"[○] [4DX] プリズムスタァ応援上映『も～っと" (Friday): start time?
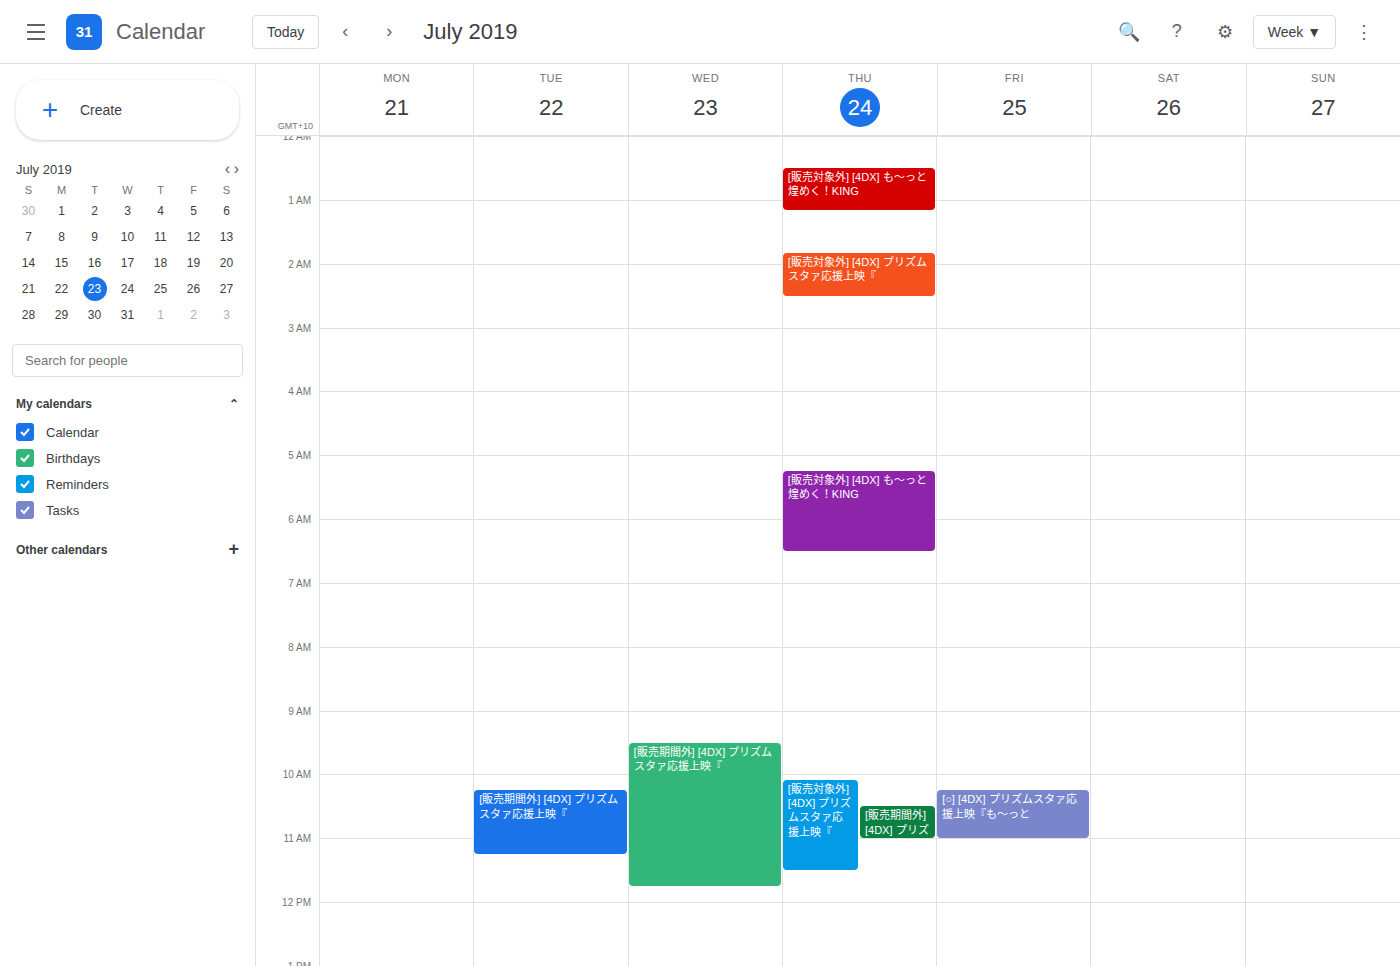
10:15 AM